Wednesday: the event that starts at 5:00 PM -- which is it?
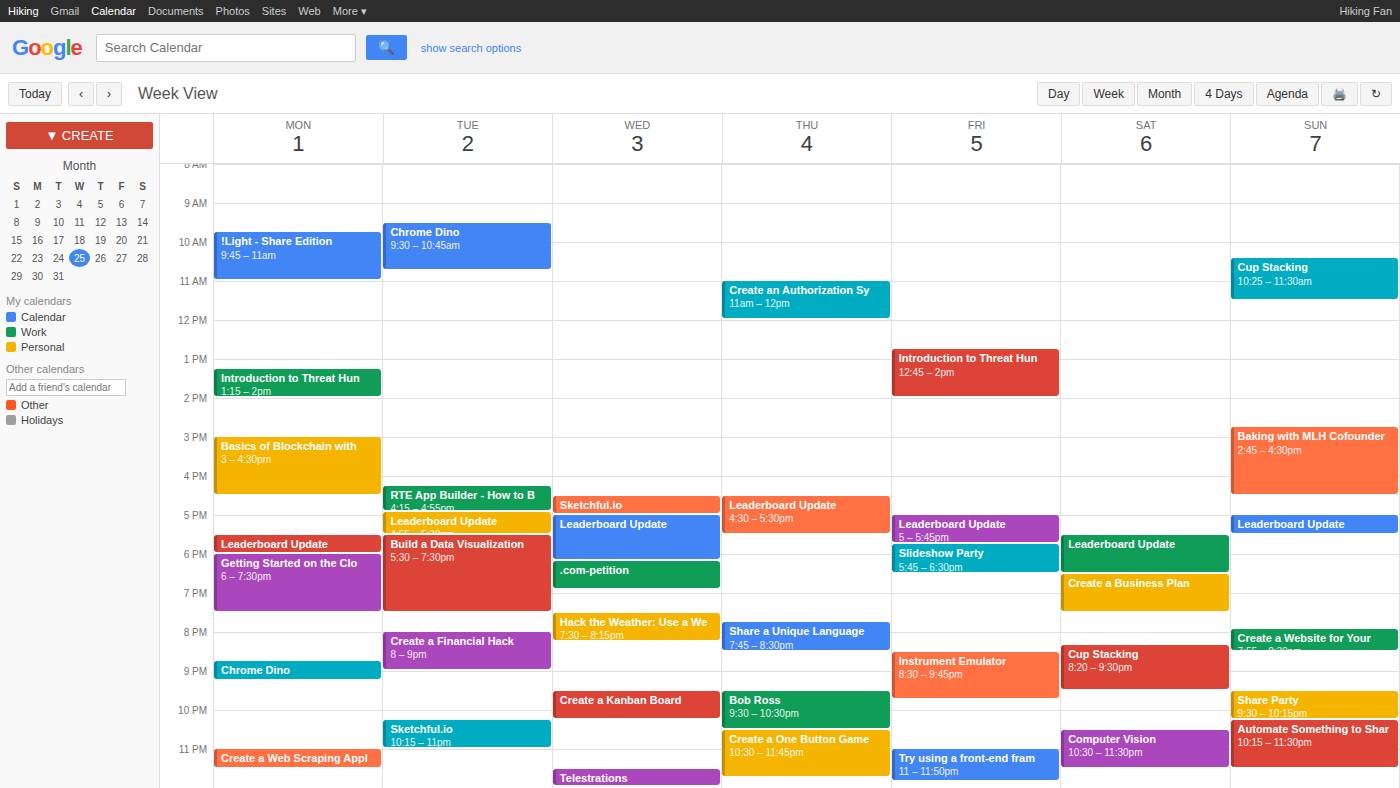
"Leaderboard Update"